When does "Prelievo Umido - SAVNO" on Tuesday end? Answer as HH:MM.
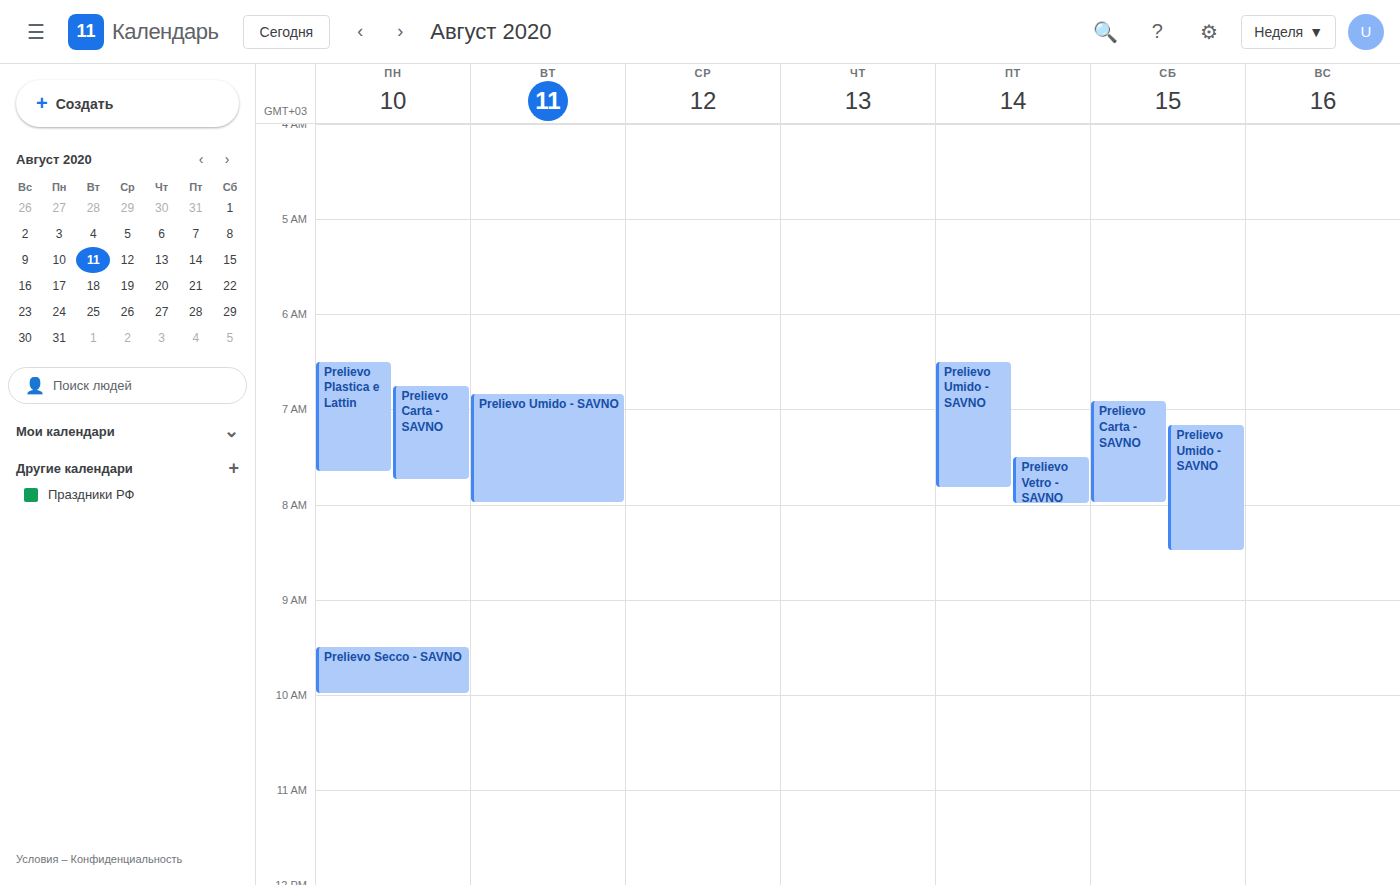
08:00